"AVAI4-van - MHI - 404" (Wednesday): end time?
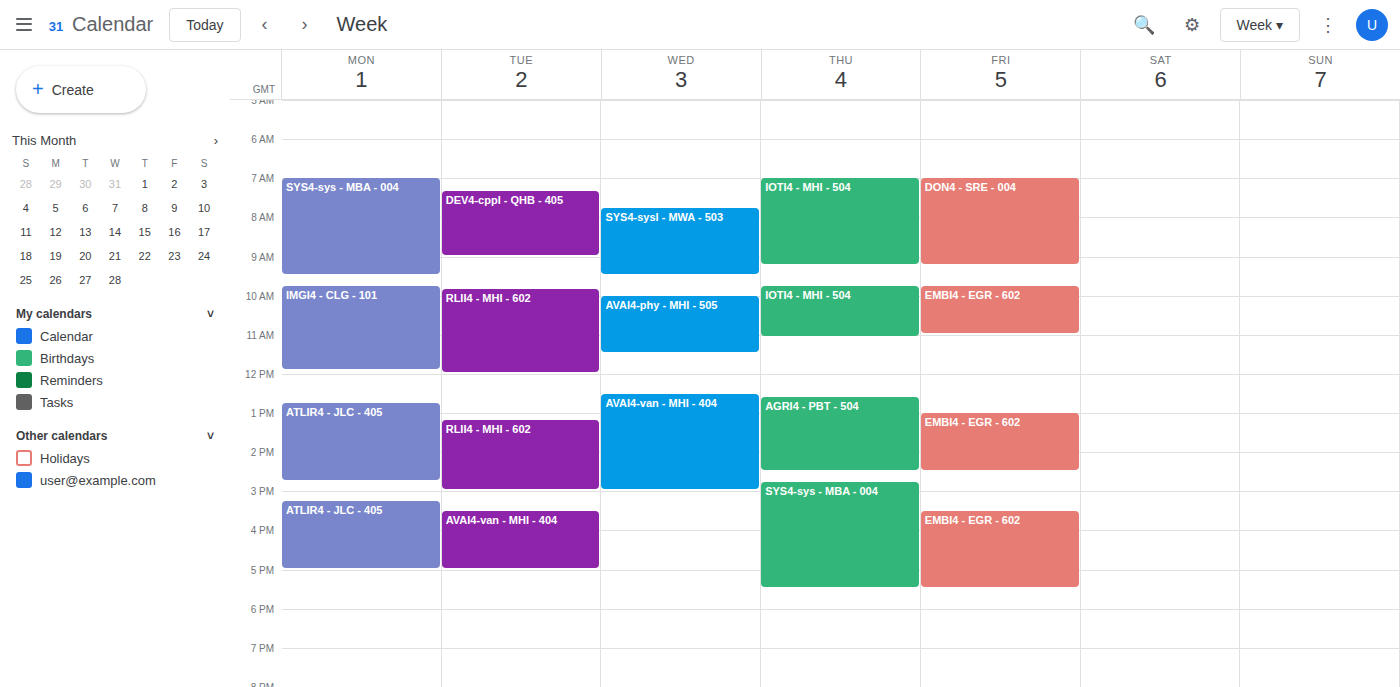
3:00 PM